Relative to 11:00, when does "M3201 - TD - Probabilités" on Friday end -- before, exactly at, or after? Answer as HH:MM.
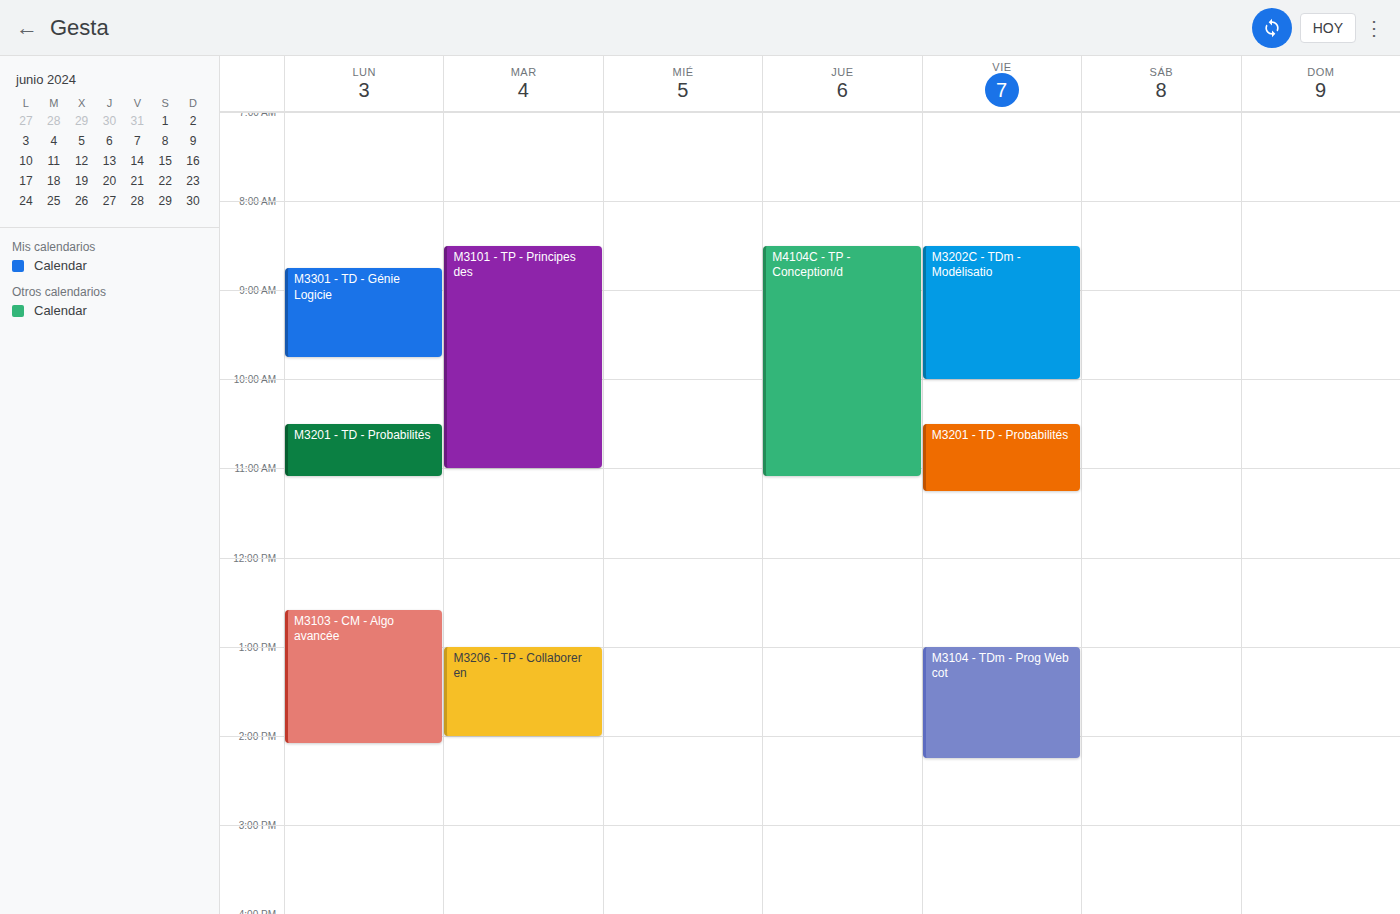
11:15 -- after 11:00, 15 minutes below the 11:00 line.